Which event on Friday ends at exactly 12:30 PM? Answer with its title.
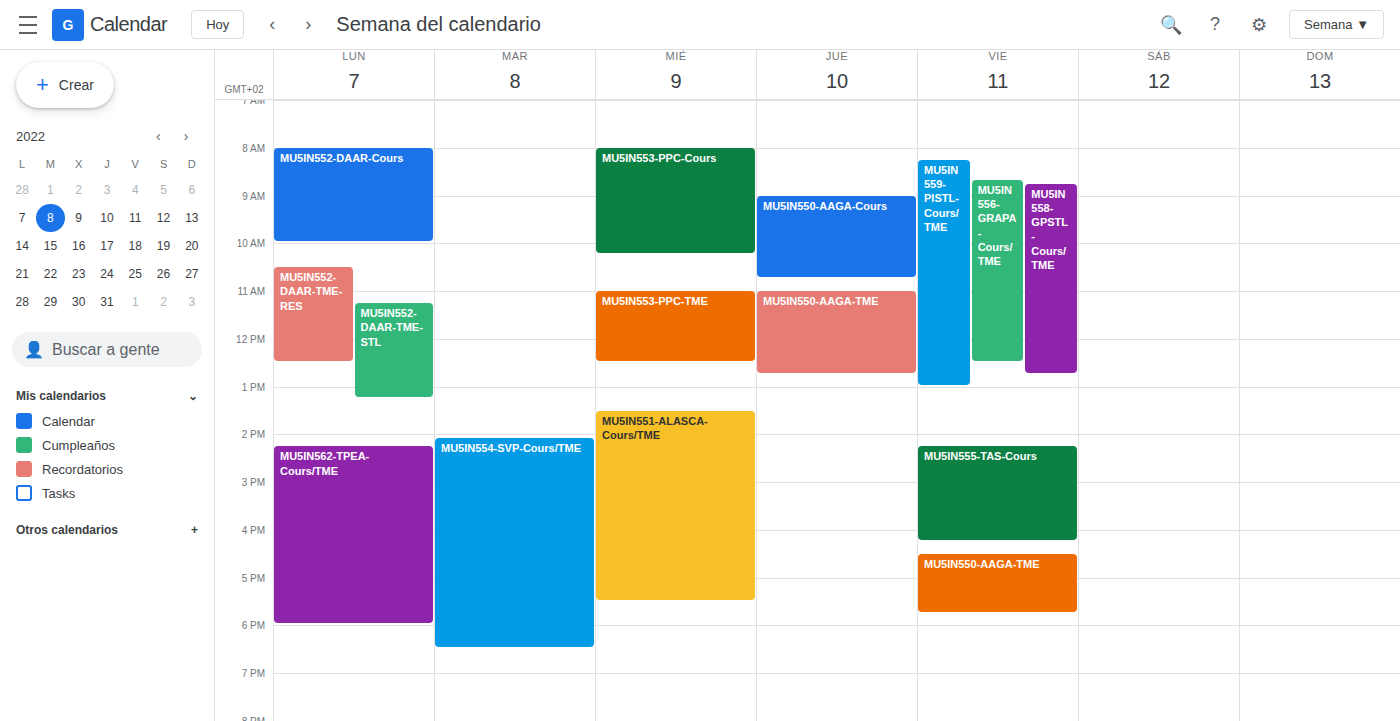
"MU5IN556-GRAPA-Cours/TME"